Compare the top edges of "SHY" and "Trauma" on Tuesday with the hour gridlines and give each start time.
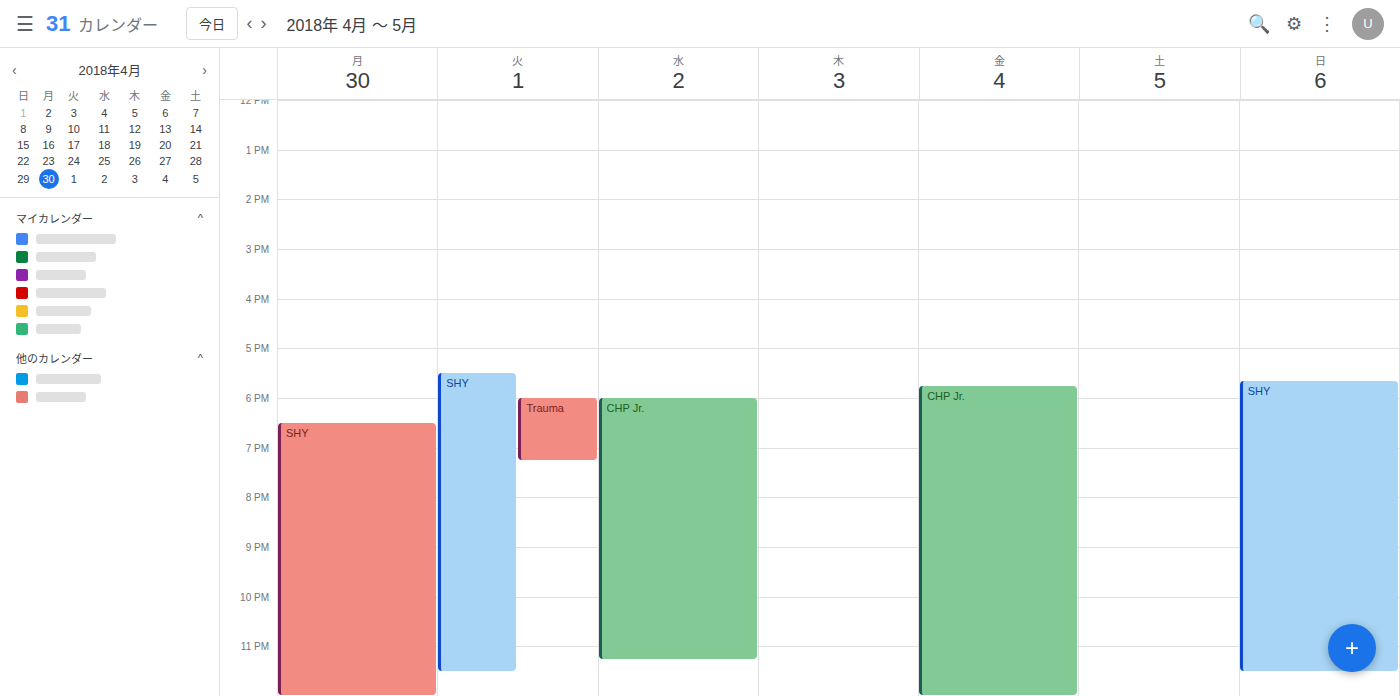
"SHY": 5:30 PM, halfway between the 5 PM and 6 PM lines. "Trauma": 6:00 PM, exactly on the 6 PM line.